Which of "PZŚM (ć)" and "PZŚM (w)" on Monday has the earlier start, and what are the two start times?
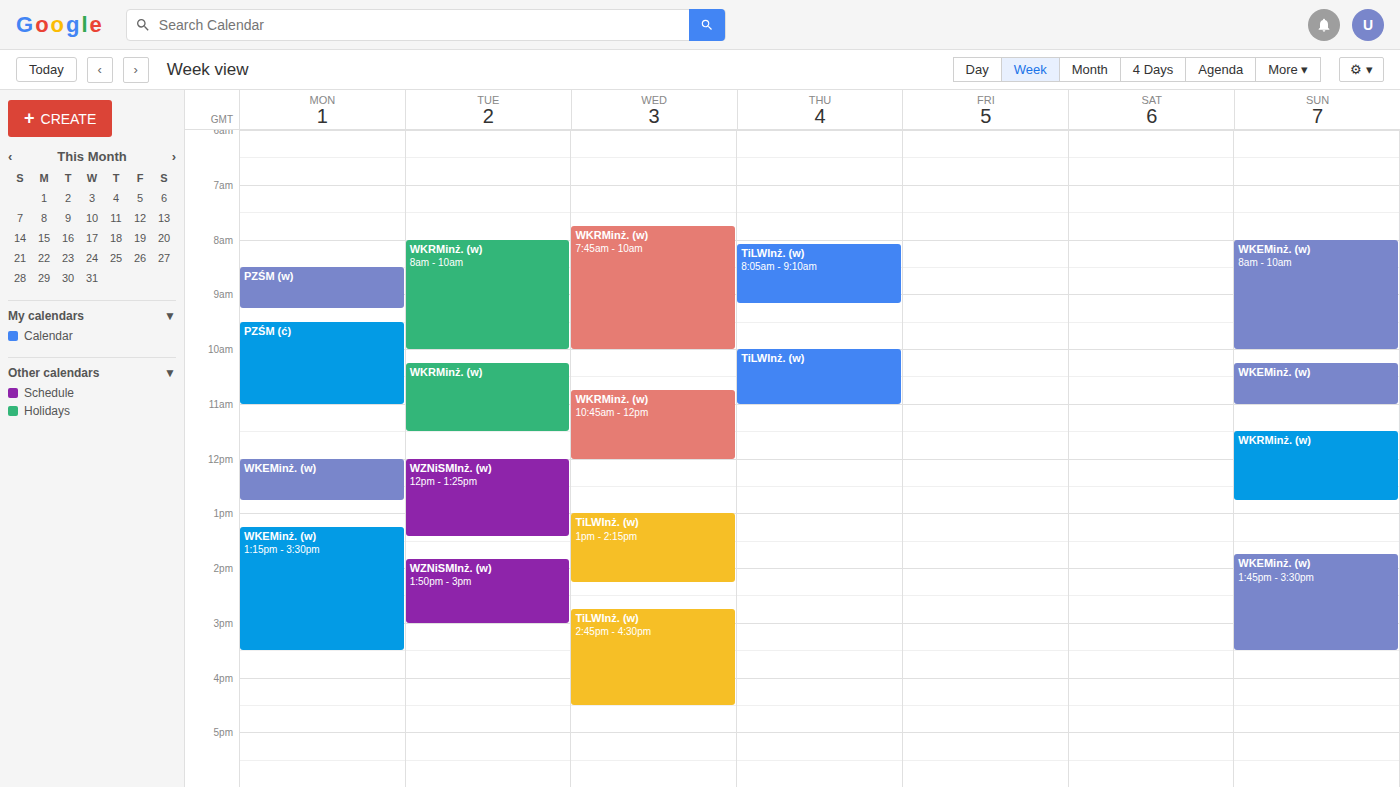
"PZŚM (w)" 8:30 AM; "PZŚM (ć)" 9:30 AM.